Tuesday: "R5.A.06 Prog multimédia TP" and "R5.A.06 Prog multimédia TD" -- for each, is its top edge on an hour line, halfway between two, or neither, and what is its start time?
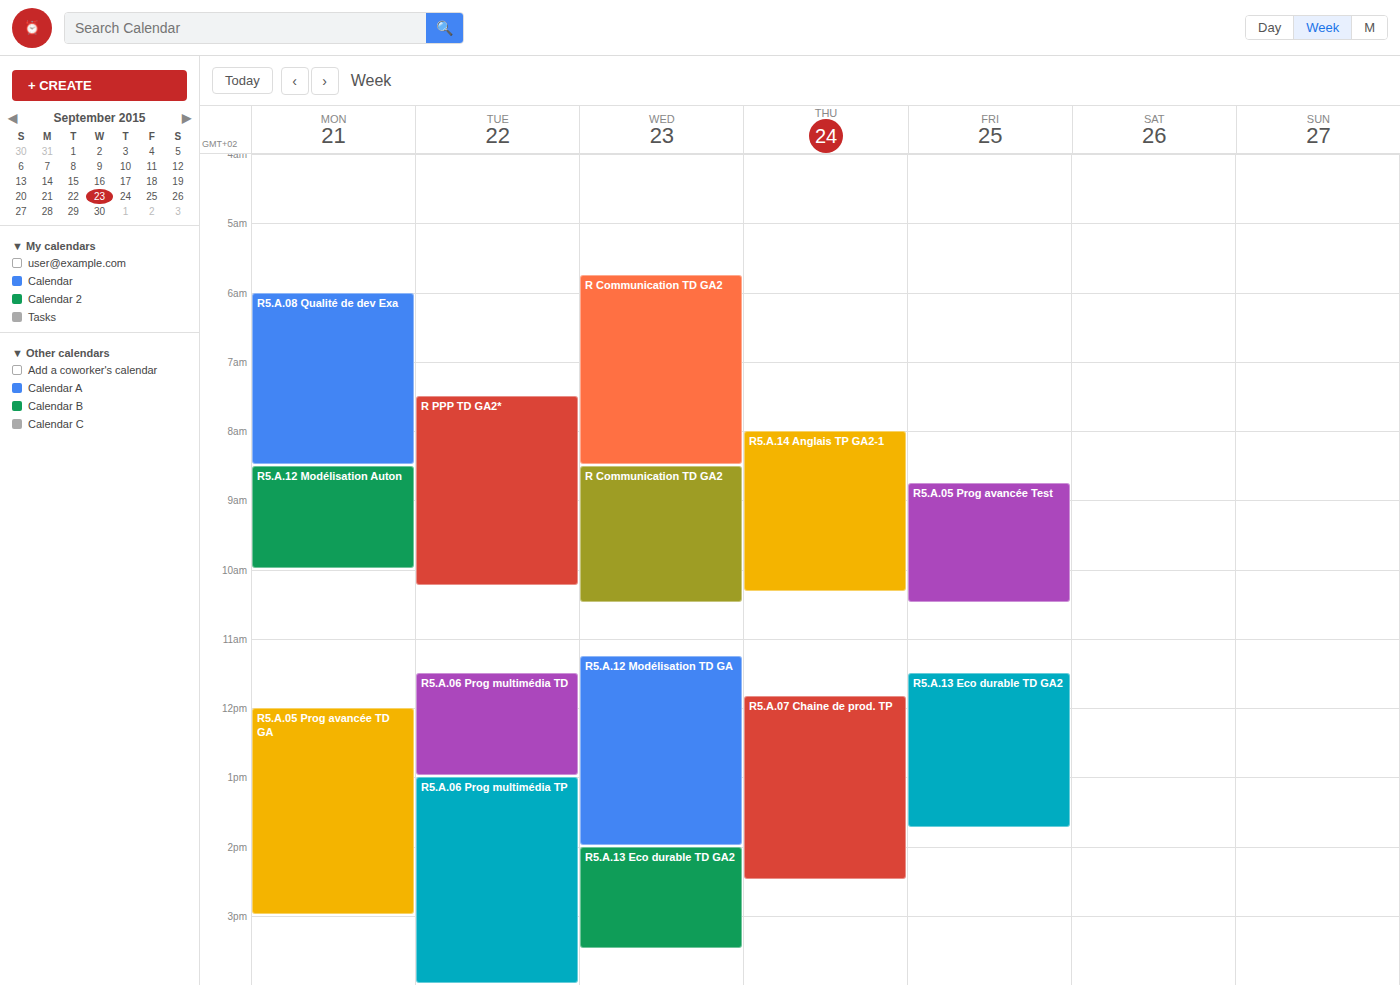
"R5.A.06 Prog multimédia TP": 1:00 PM, exactly on the 1 PM line. "R5.A.06 Prog multimédia TD": 11:30 AM, halfway between the 11 AM and 12 PM lines.